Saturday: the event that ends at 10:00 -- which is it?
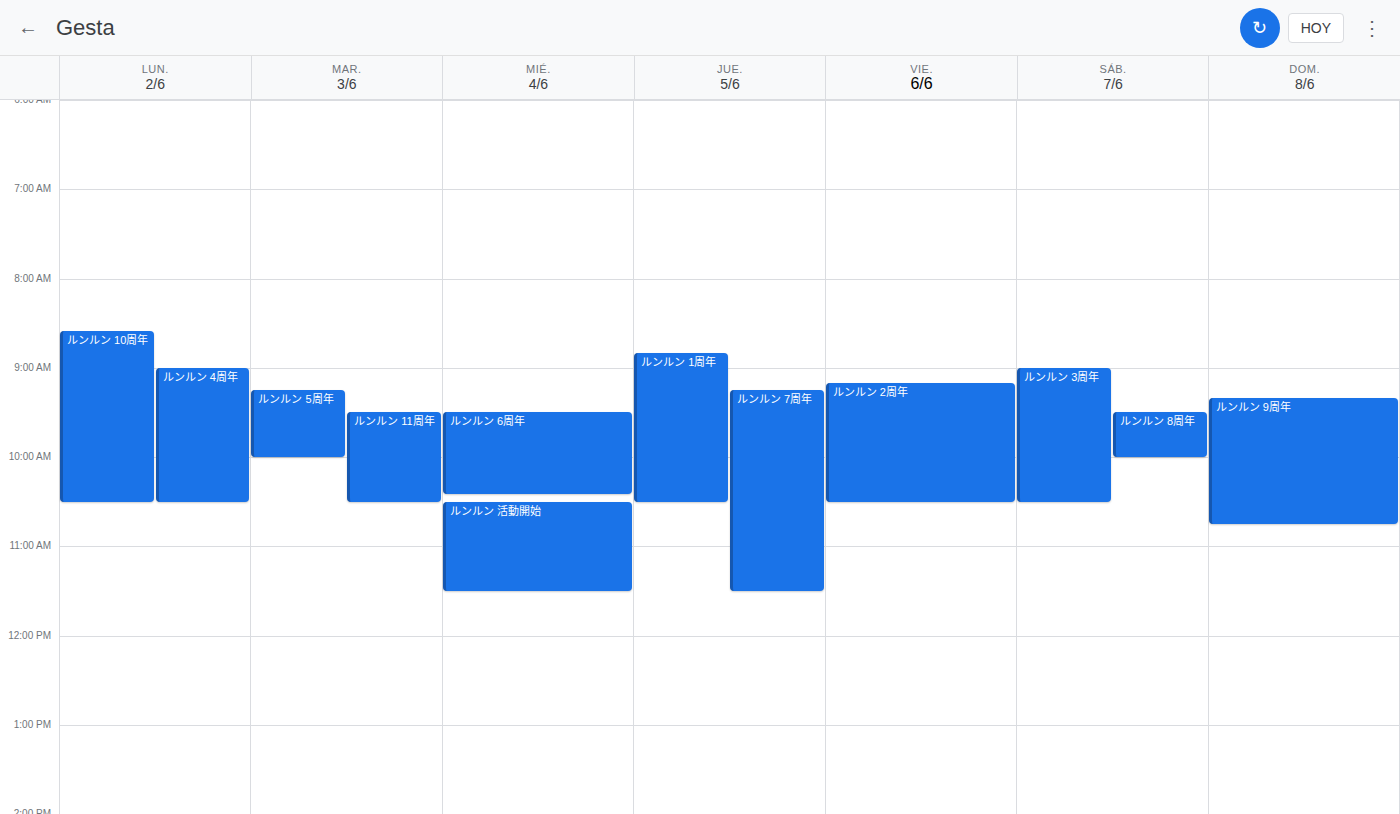
"ルンルン 8周年"